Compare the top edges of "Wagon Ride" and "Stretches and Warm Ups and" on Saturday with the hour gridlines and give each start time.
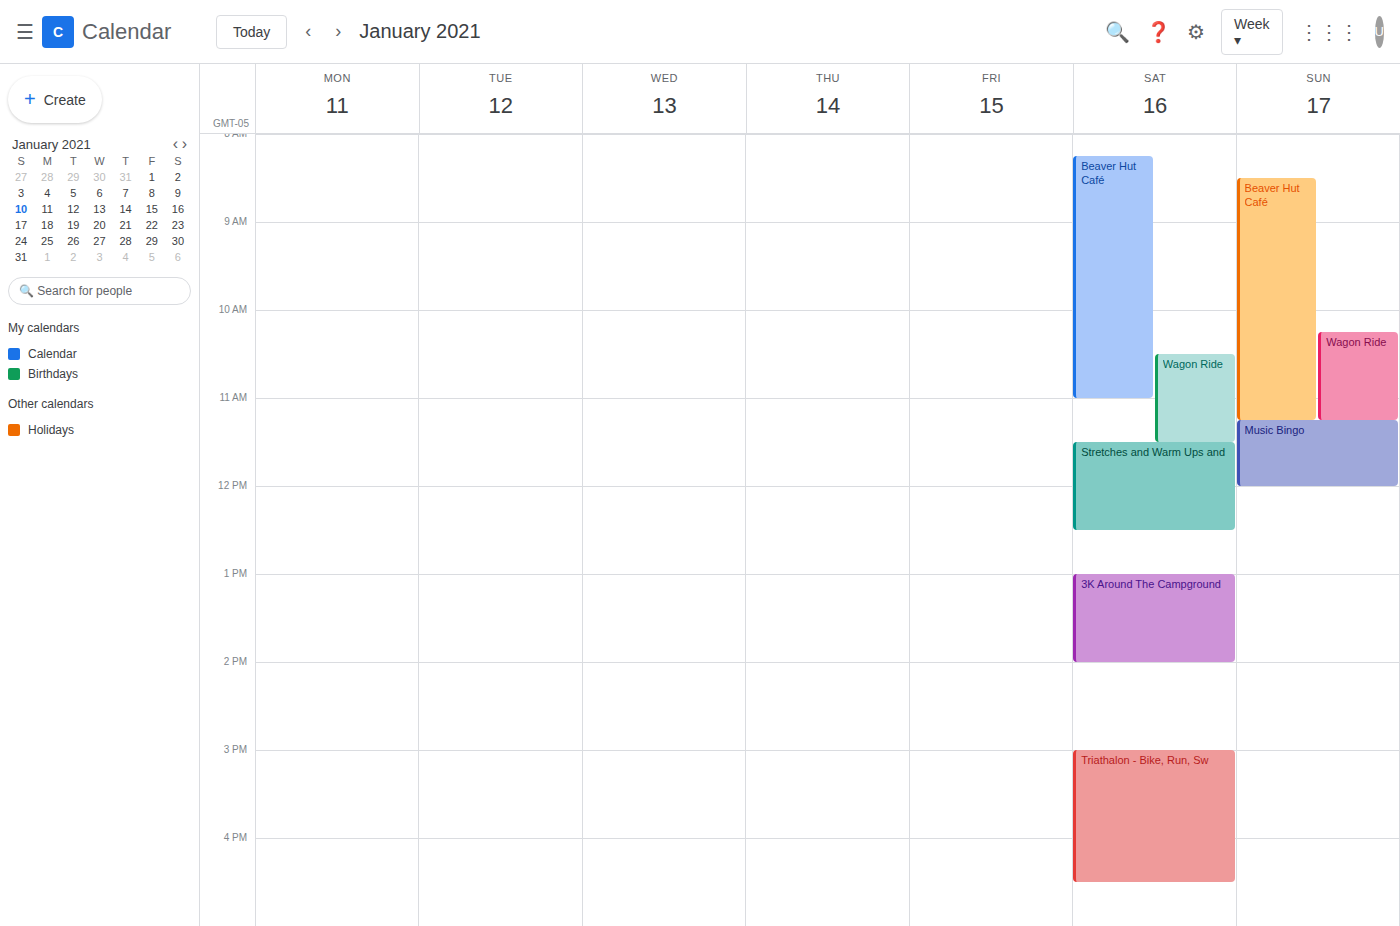
"Wagon Ride": 10:30, halfway between the 10:00 and 11:00 lines. "Stretches and Warm Ups and": 11:30, halfway between the 11:00 and 12:00 lines.